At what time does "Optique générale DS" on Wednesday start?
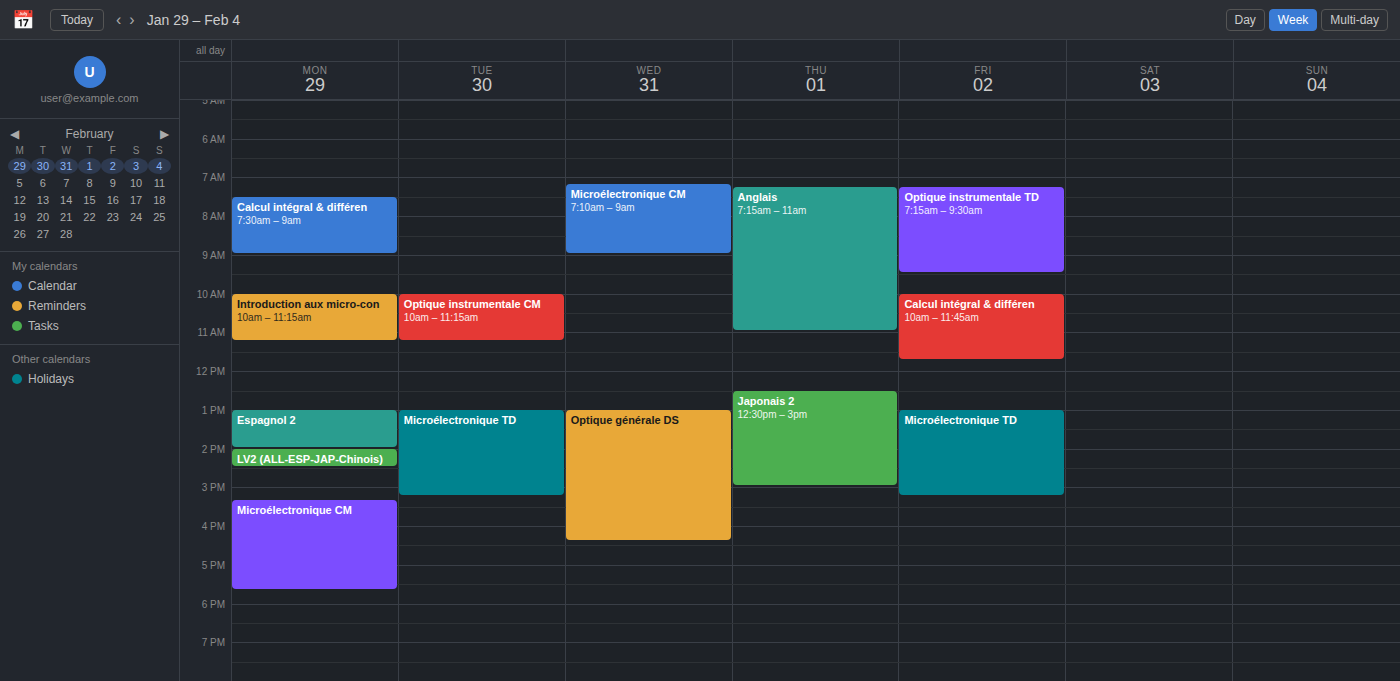
1:00 PM